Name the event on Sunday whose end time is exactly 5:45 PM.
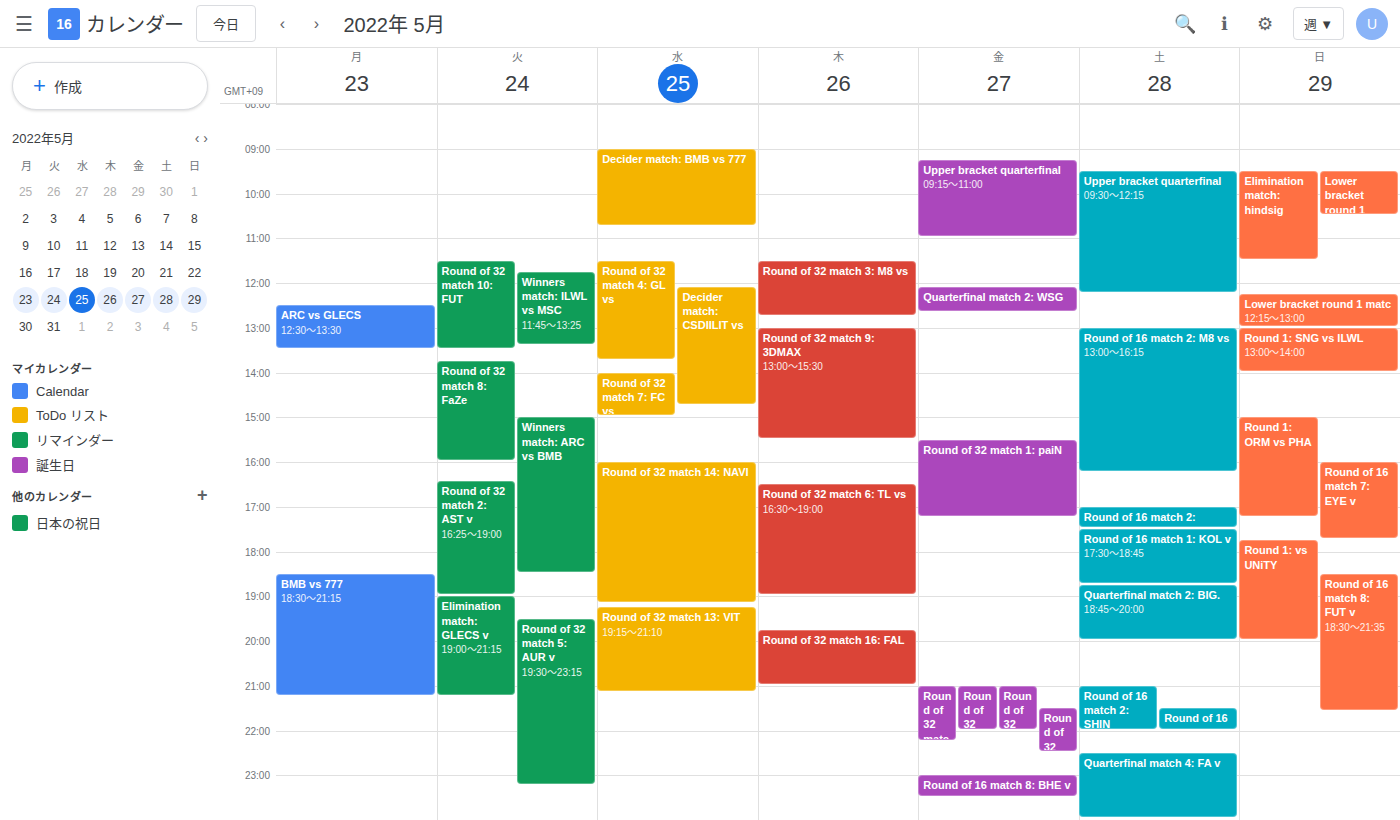
"Round of 16 match 7: EYE v"